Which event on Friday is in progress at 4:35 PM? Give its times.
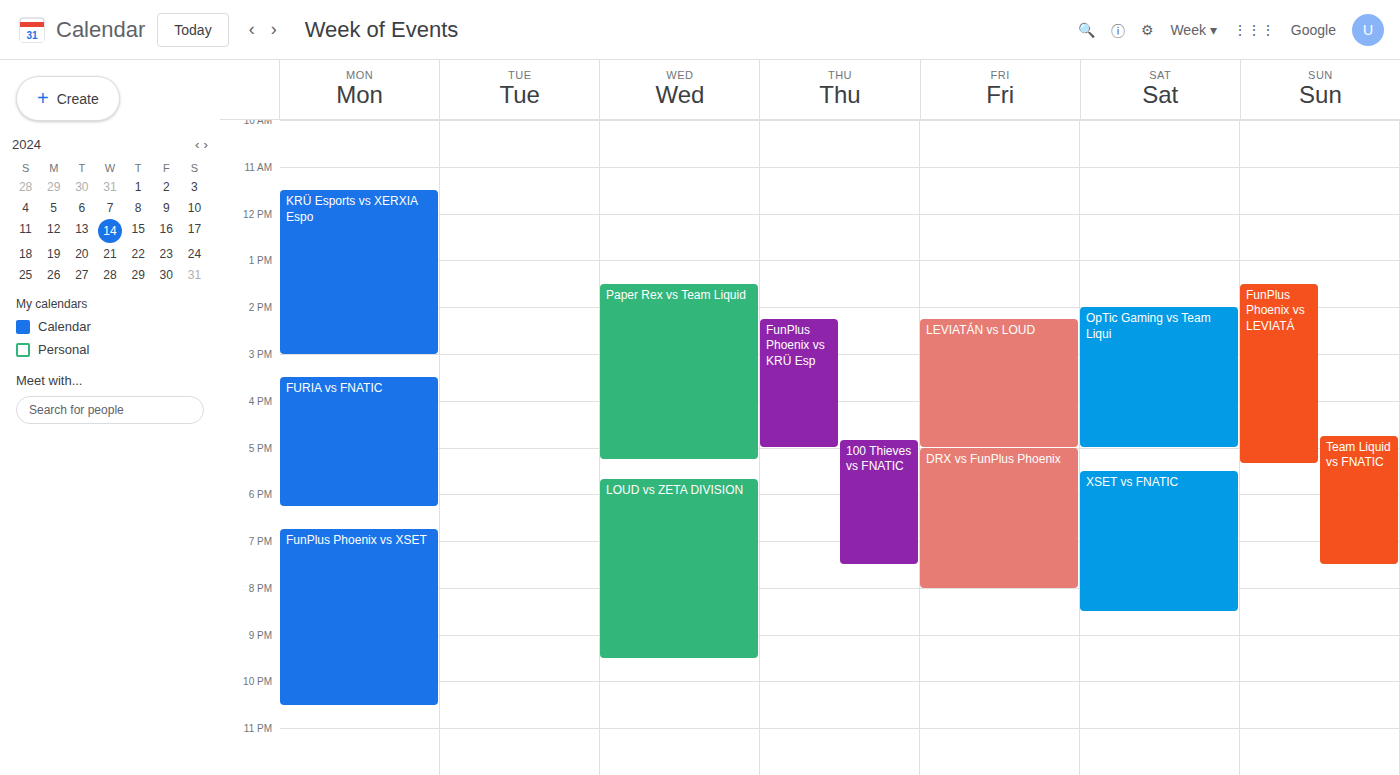
"LEVIATÁN vs LOUD", 2:15 PM to 5:00 PM